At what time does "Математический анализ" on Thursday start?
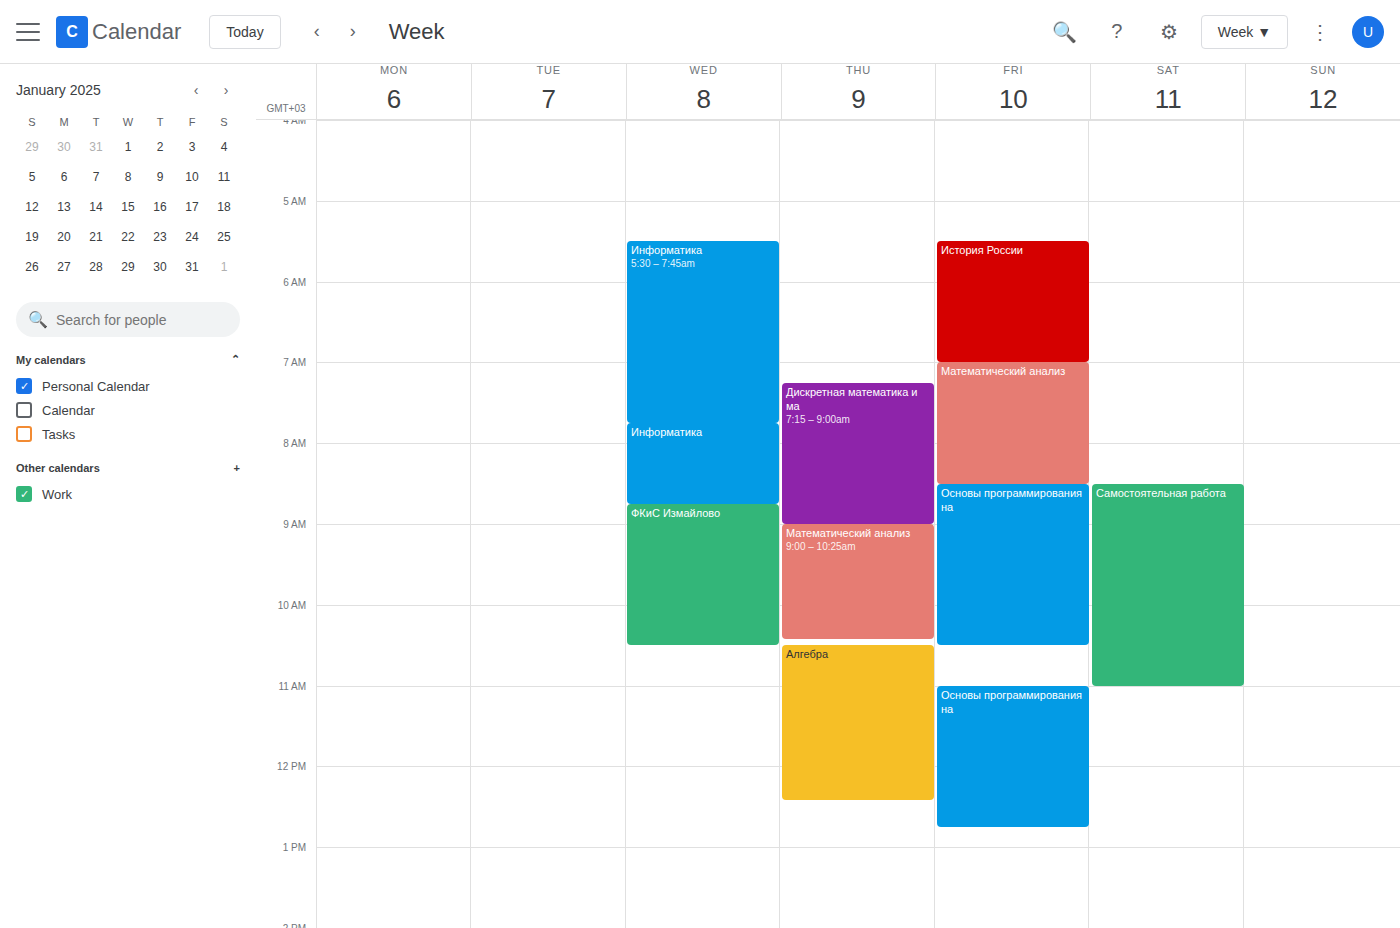
9:00 AM